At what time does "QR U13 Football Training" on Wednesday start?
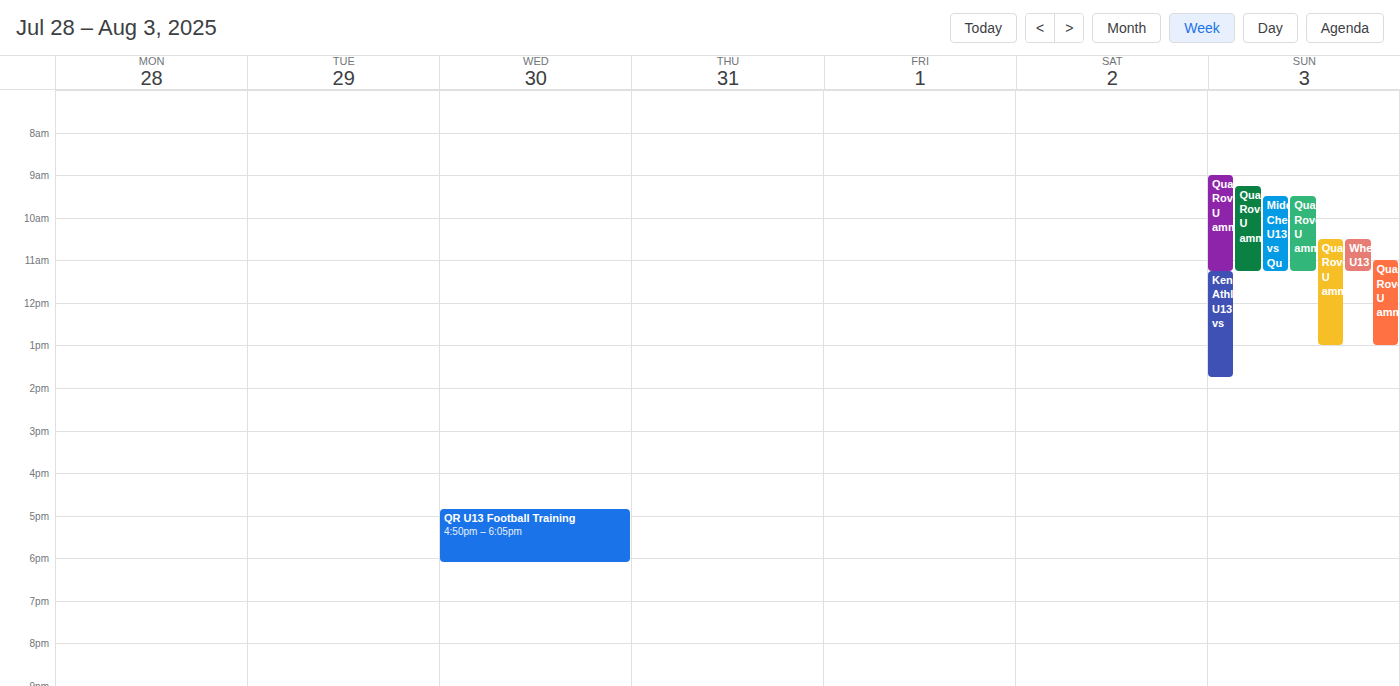
4:50 PM